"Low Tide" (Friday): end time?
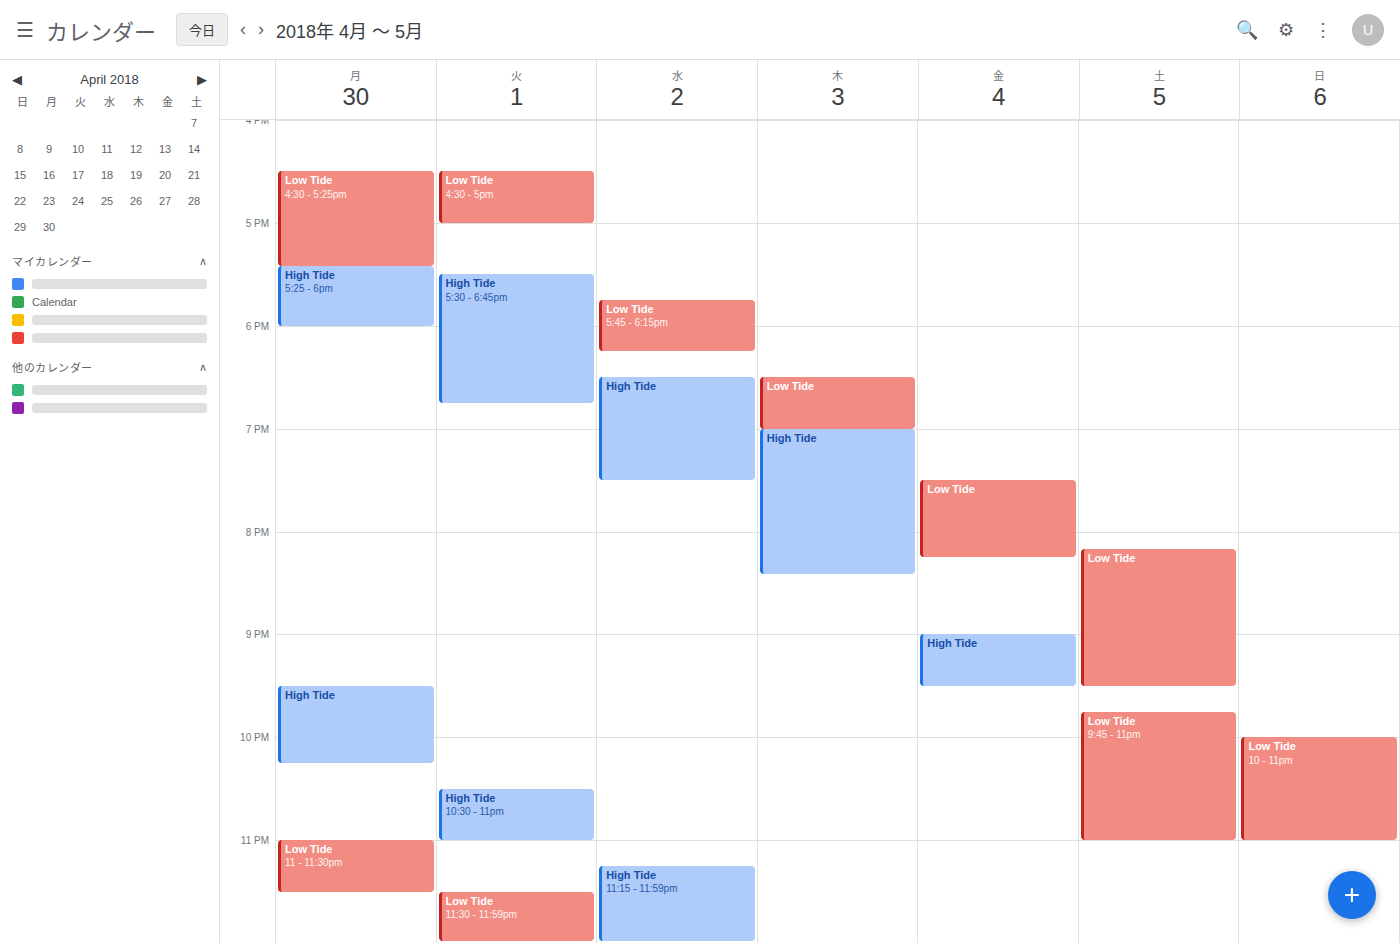
8:15 PM